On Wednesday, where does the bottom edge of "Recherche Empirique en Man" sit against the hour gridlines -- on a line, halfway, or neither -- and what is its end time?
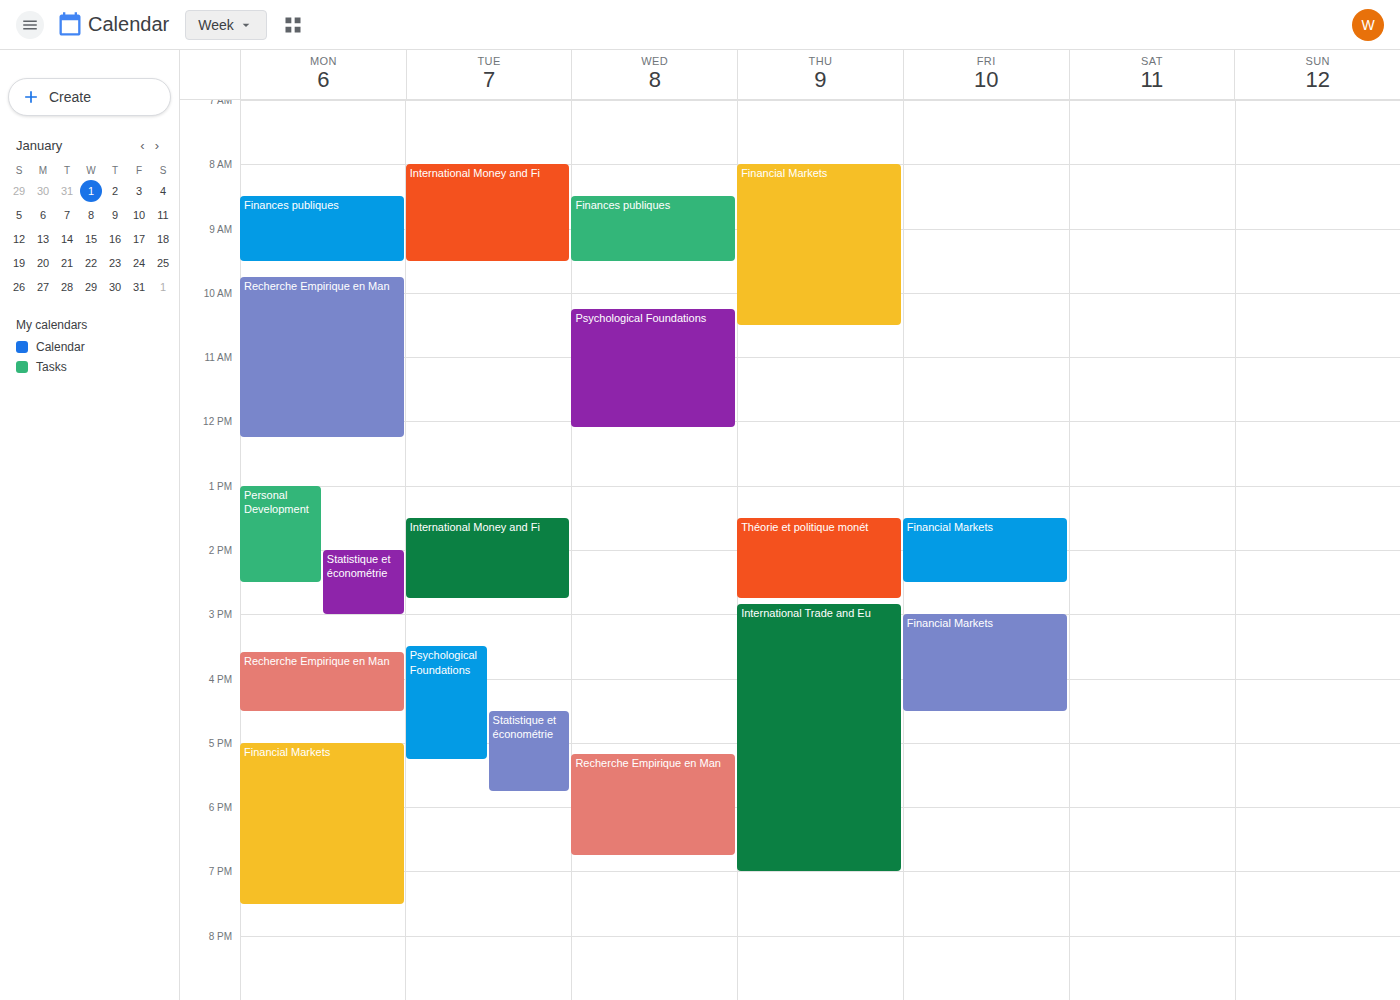
6:45 PM -- neither: three quarters of the way from the 6 PM line to the 7 PM line.